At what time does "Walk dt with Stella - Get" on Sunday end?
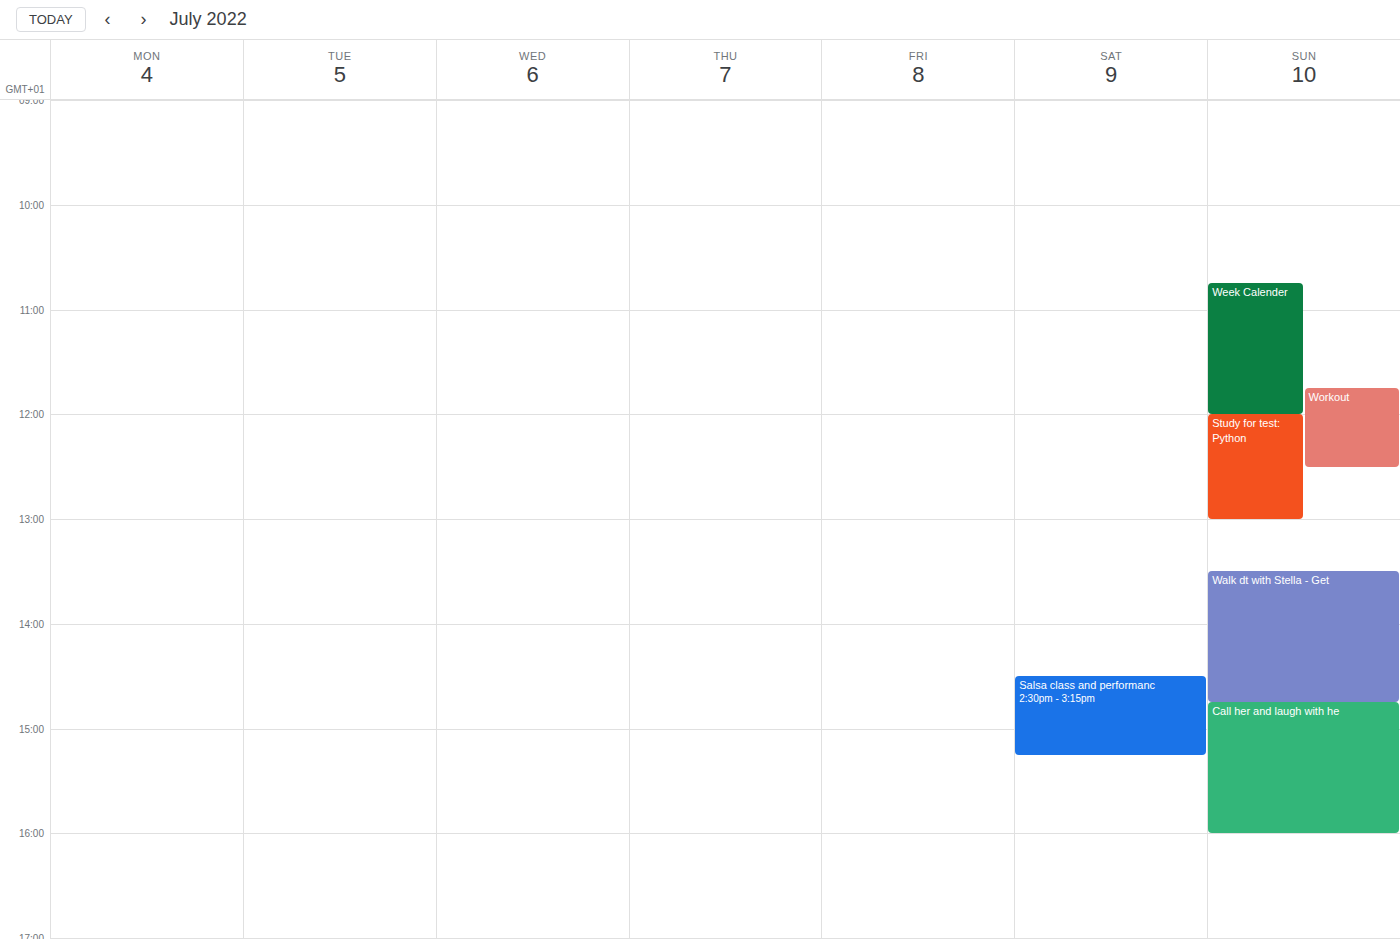
2:45 PM